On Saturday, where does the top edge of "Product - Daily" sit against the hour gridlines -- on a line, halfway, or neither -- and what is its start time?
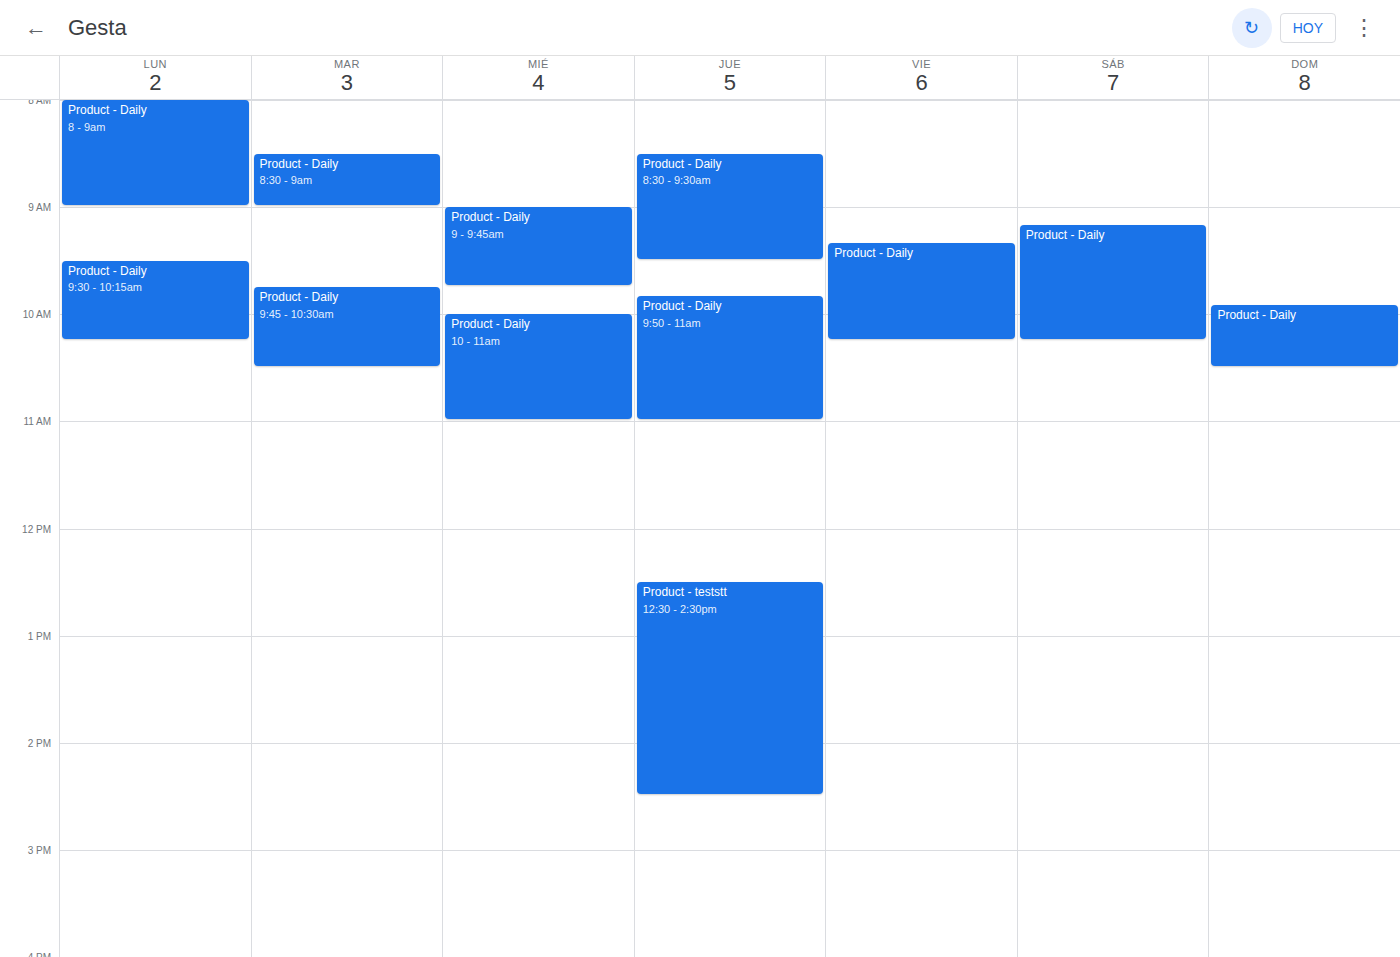
09:10 -- neither: 10 minutes below the 09:00 line and 50 minutes above the 10:00 line.